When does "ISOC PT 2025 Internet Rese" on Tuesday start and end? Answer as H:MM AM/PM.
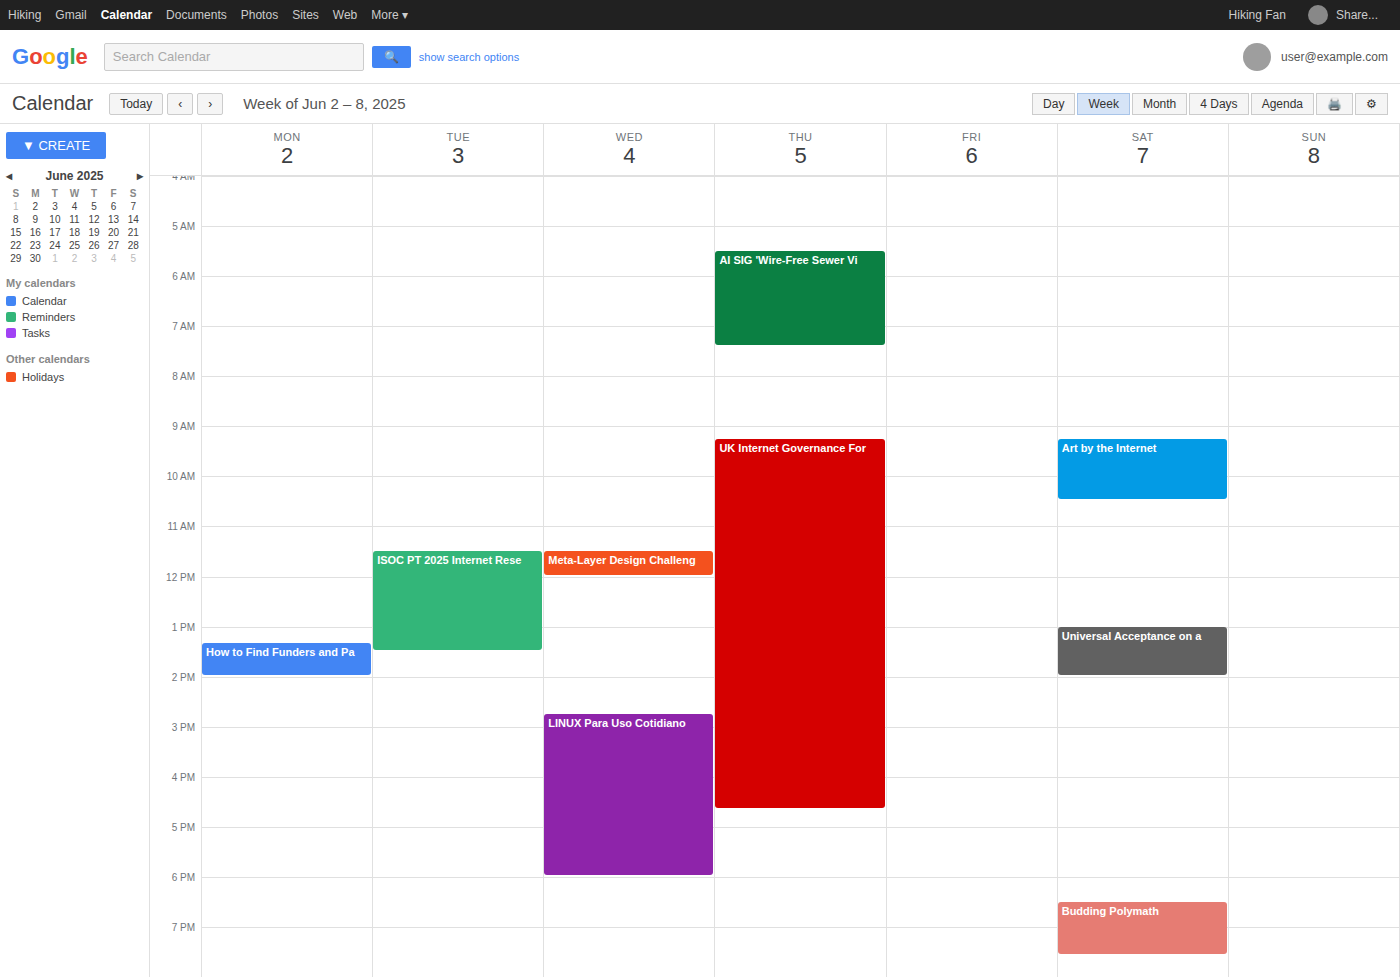
11:30 AM to 1:30 PM